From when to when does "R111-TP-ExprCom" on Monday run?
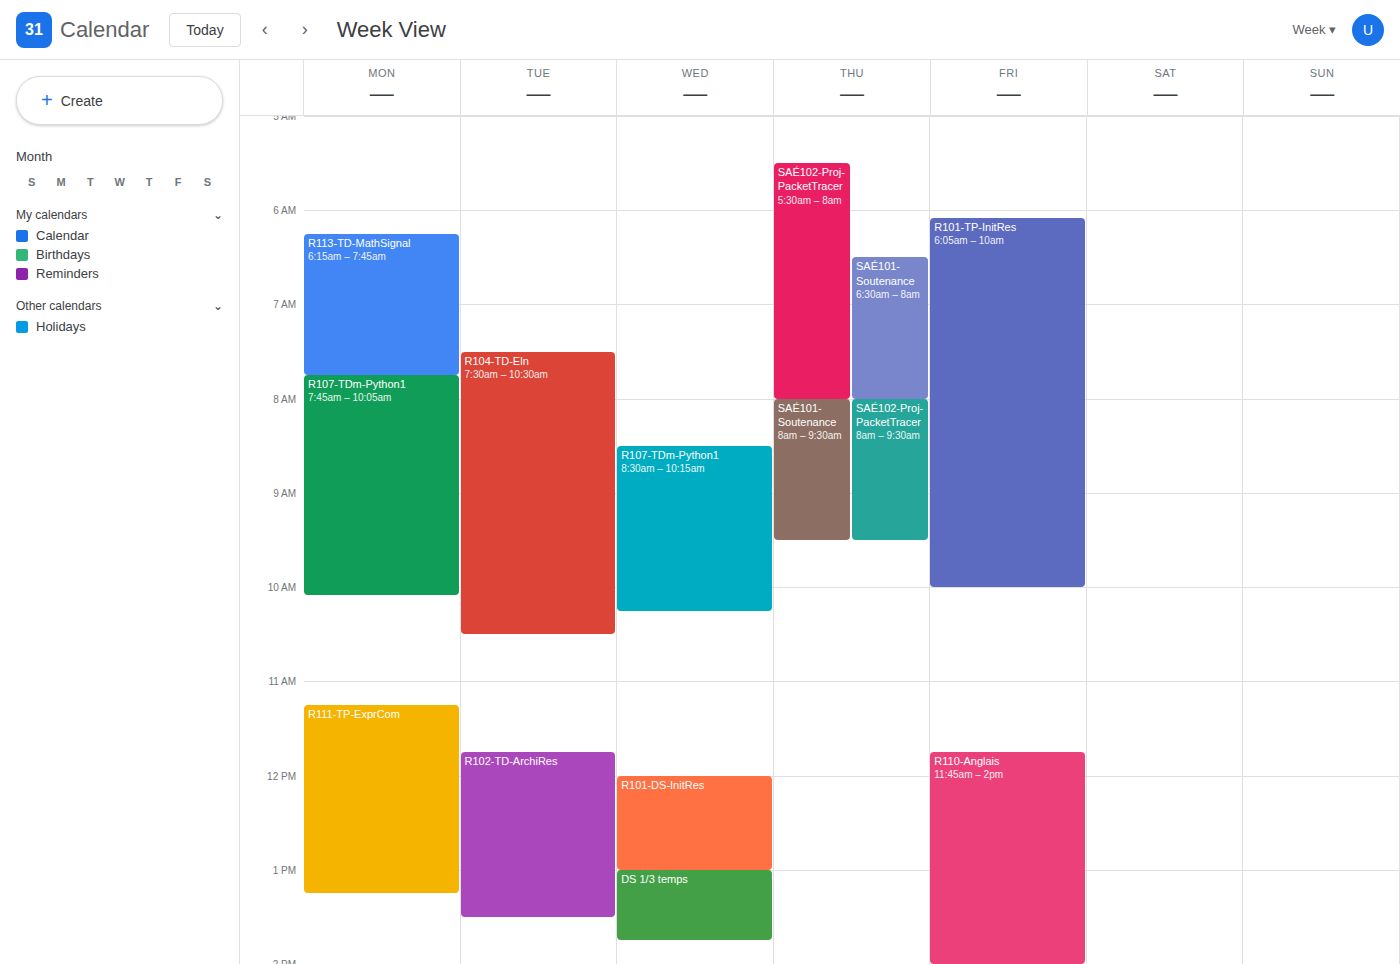
11:15 to 13:15